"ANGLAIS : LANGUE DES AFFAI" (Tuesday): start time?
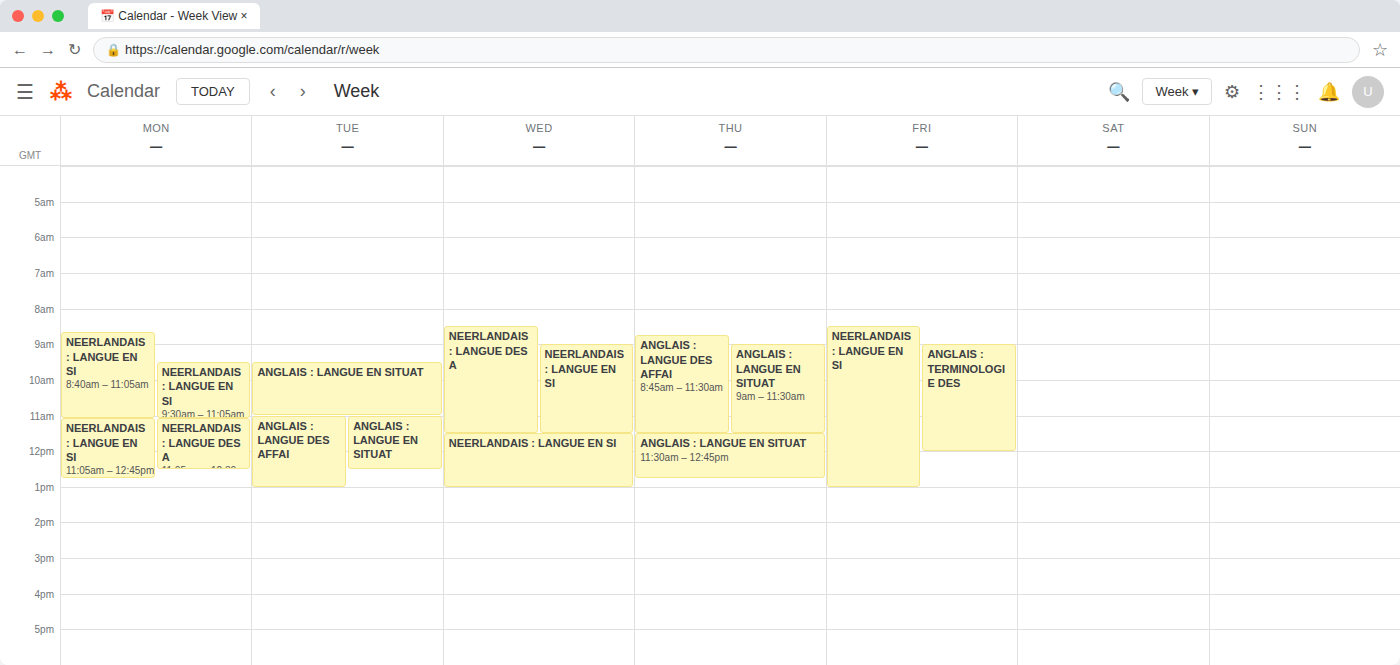
11:00